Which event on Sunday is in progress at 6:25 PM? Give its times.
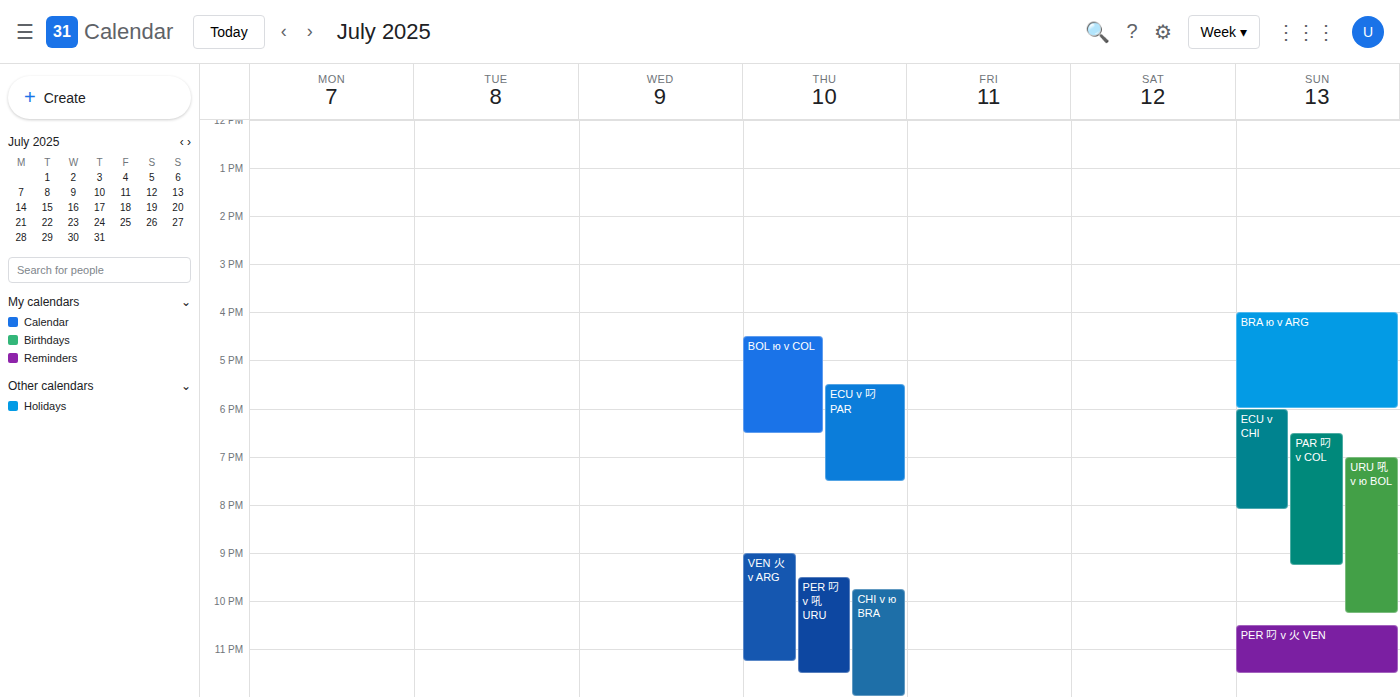
"ECU v CHI", 6:00 PM to 8:05 PM